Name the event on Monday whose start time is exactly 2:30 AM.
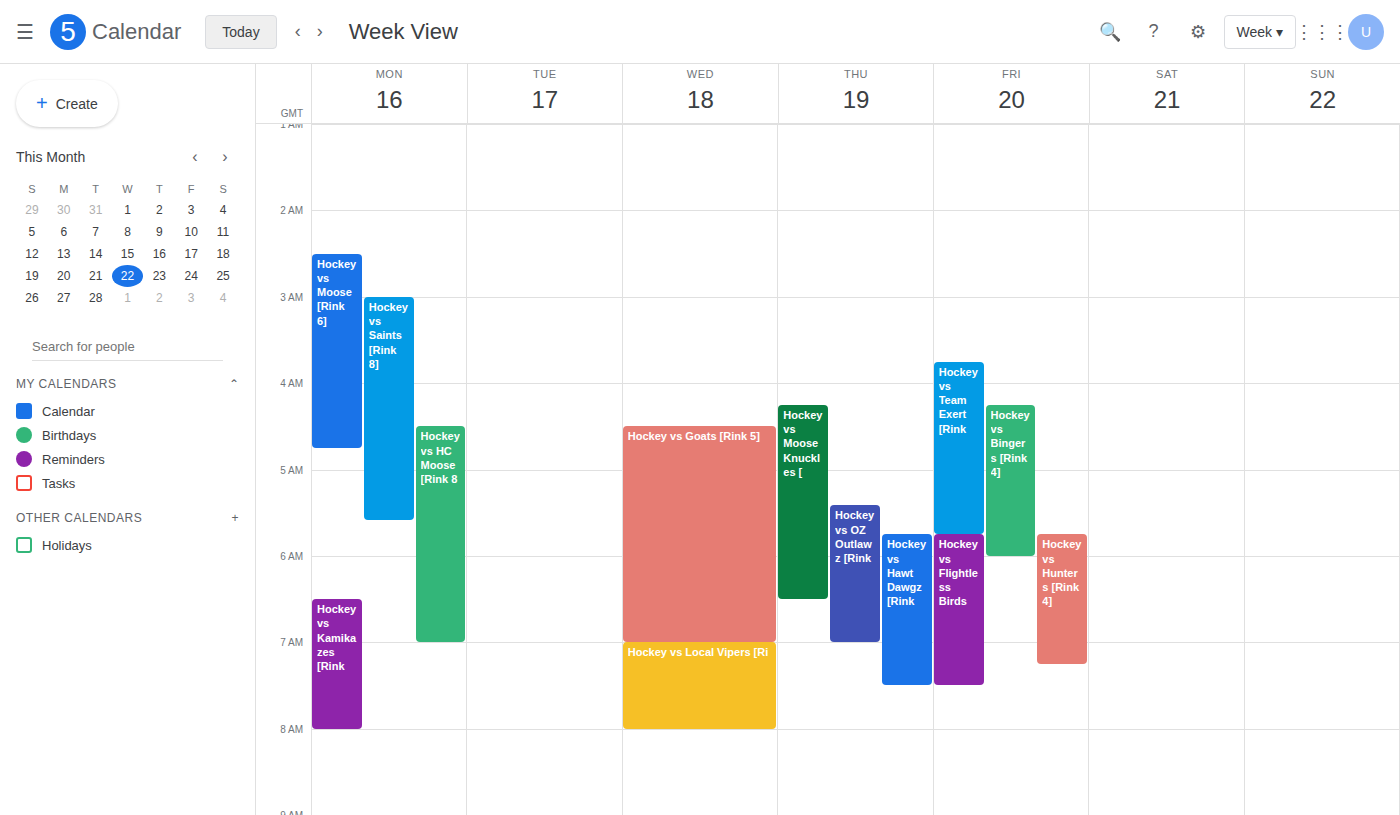
"Hockey vs Moose [Rink 6]"